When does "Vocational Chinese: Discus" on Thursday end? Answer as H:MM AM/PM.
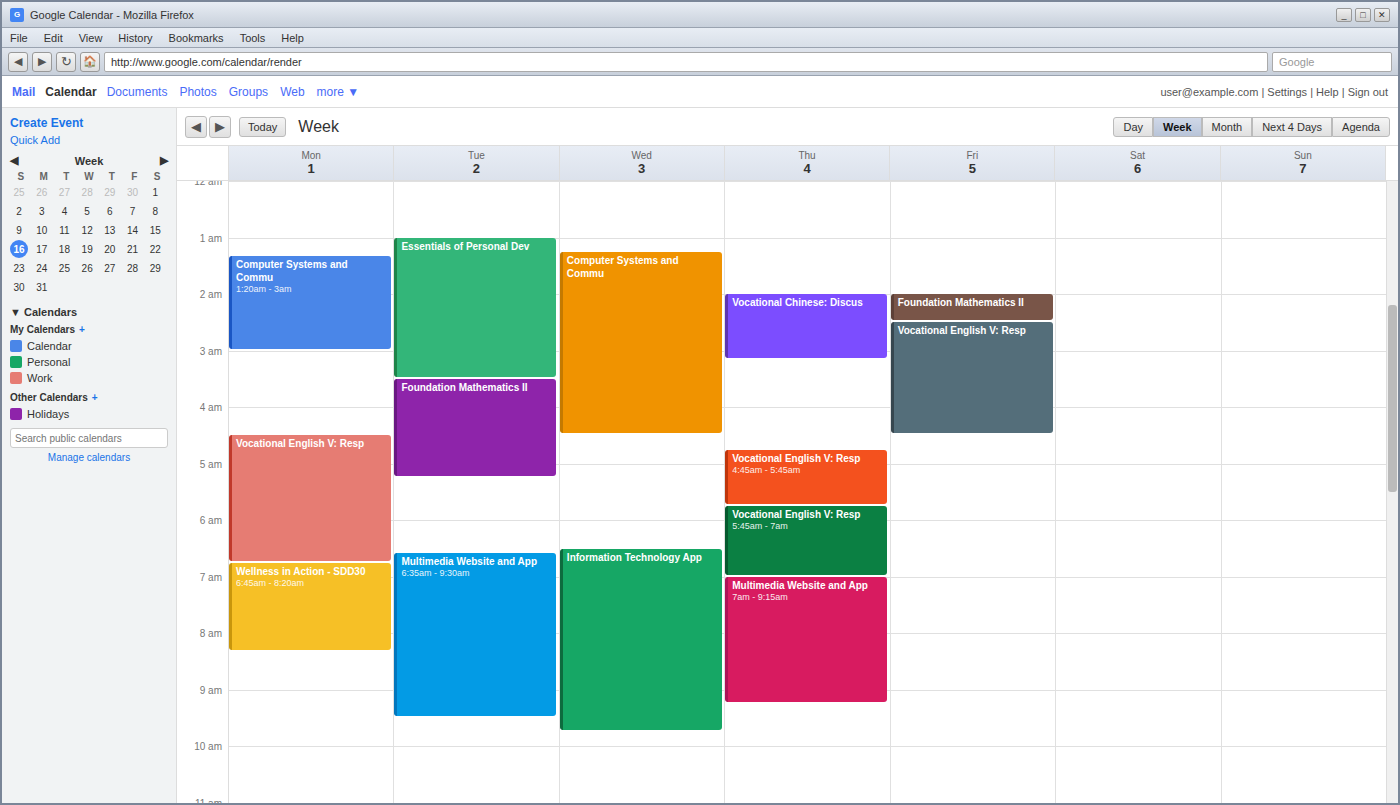
3:10 AM